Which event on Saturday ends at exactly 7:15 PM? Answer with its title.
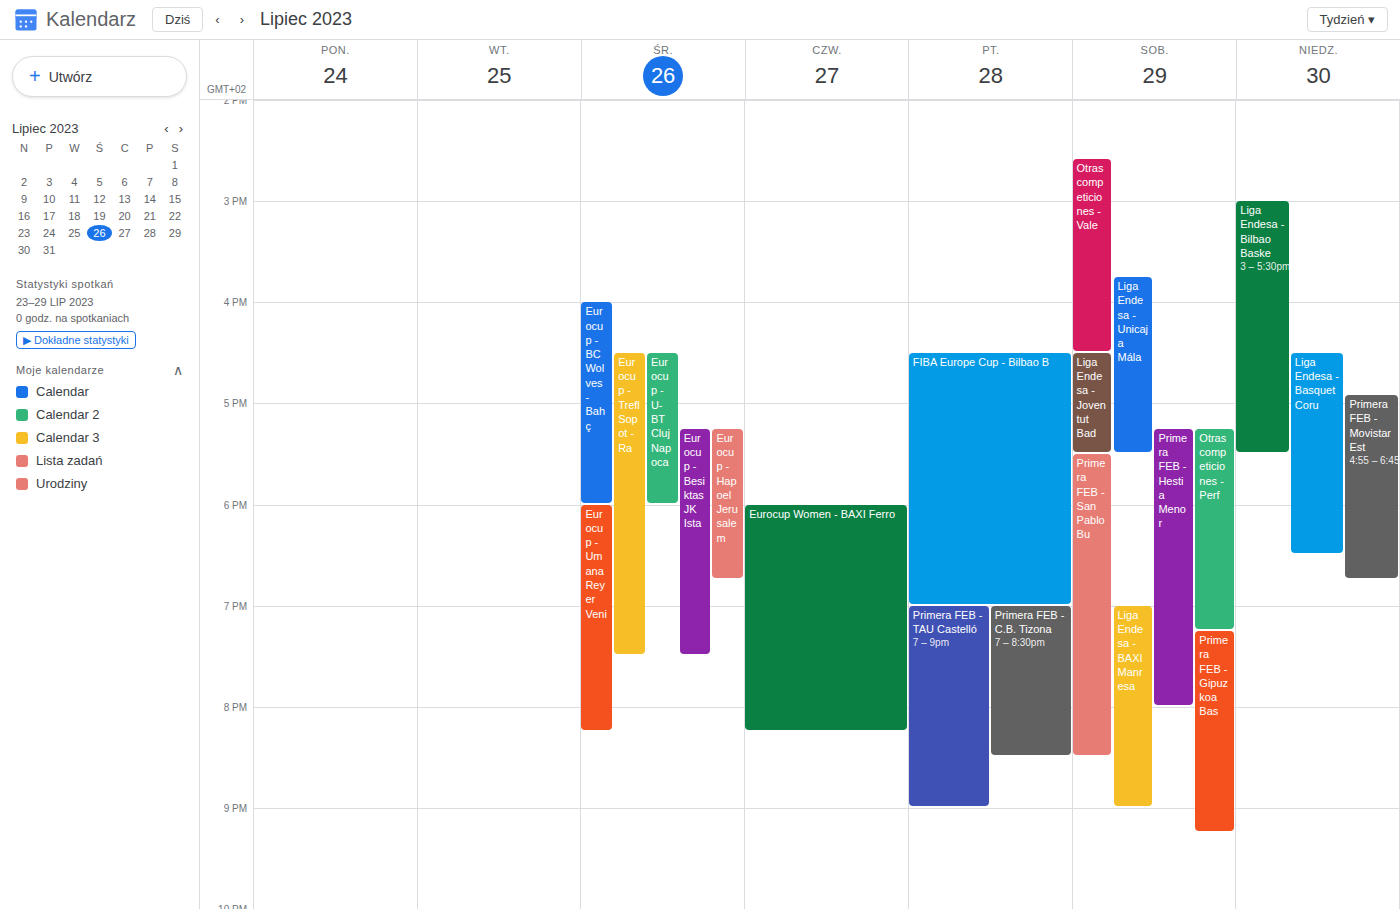
"Otras competiciones - Perf"